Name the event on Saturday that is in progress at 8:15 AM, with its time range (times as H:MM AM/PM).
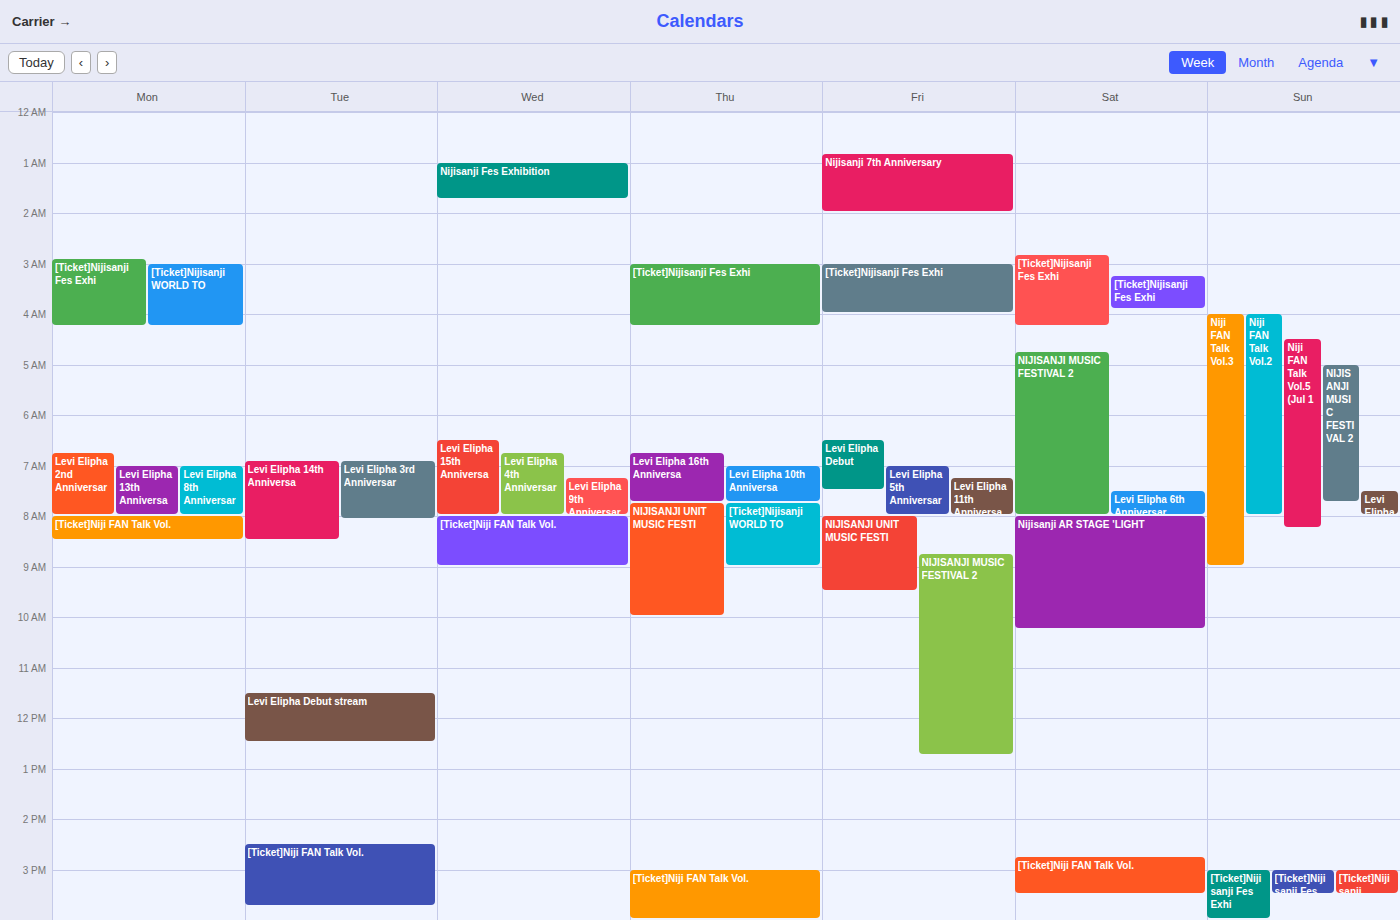
"Nijisanji AR STAGE 'LIGHT", 8:00 AM to 10:15 AM